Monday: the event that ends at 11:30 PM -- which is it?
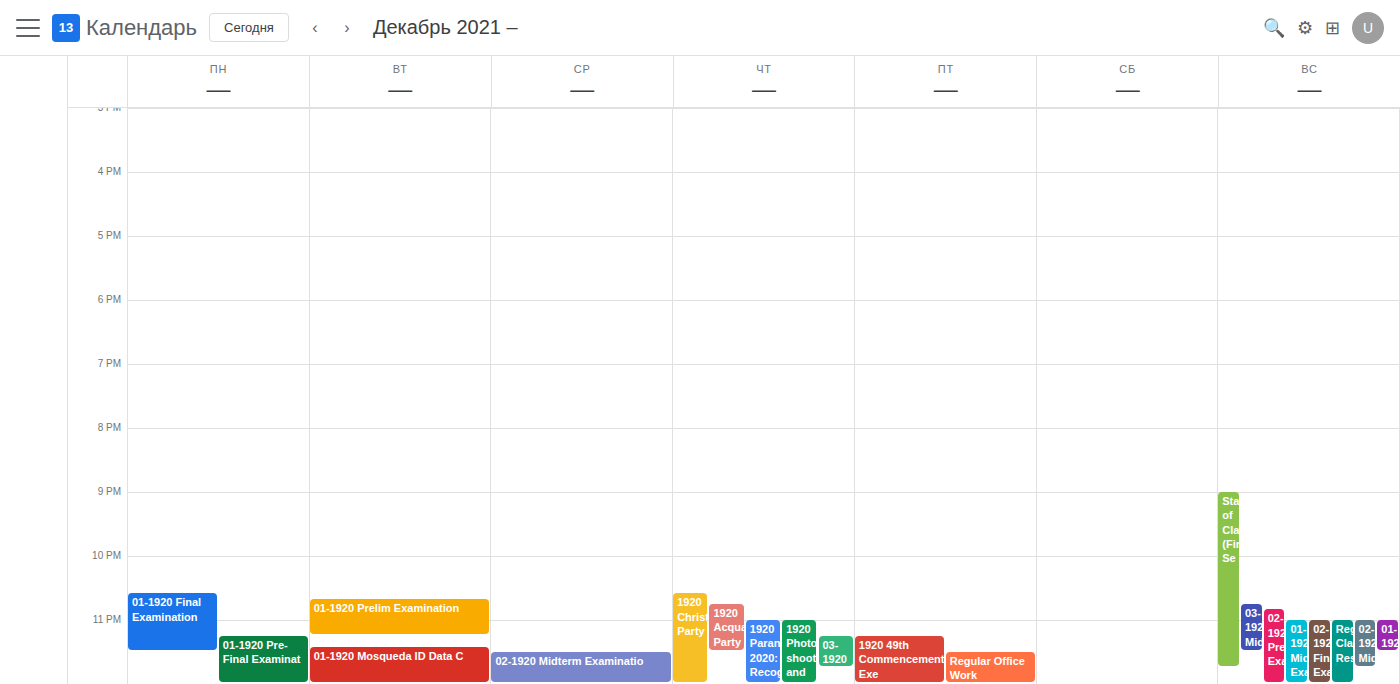
"01-1920 Final Examination"